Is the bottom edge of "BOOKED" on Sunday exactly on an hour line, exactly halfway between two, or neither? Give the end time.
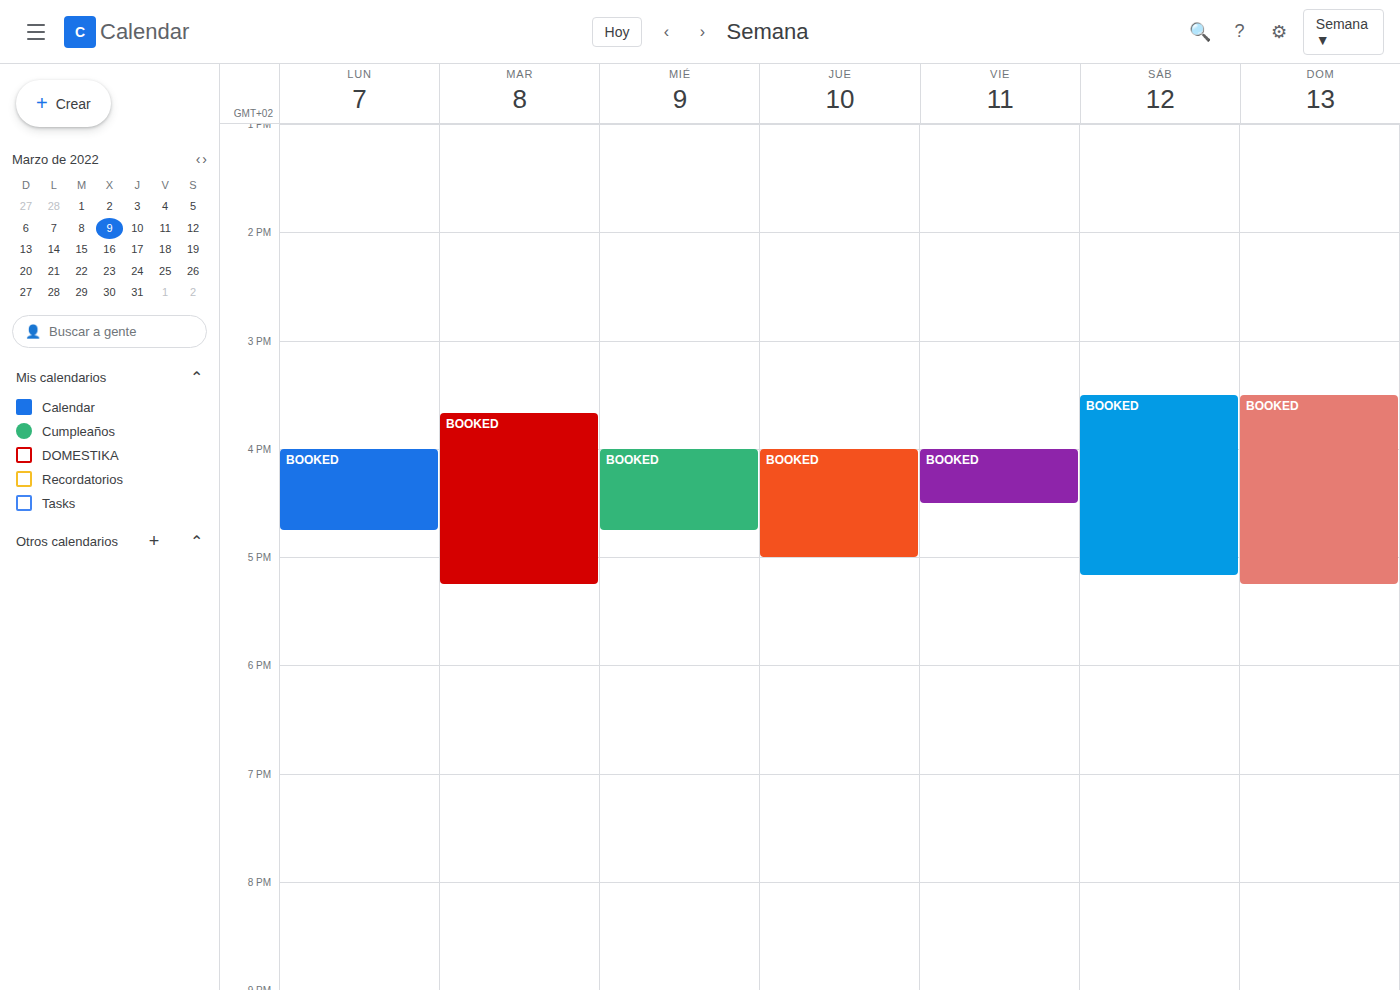
5:15 PM -- neither: a quarter of the way from the 5 PM line to the 6 PM line.